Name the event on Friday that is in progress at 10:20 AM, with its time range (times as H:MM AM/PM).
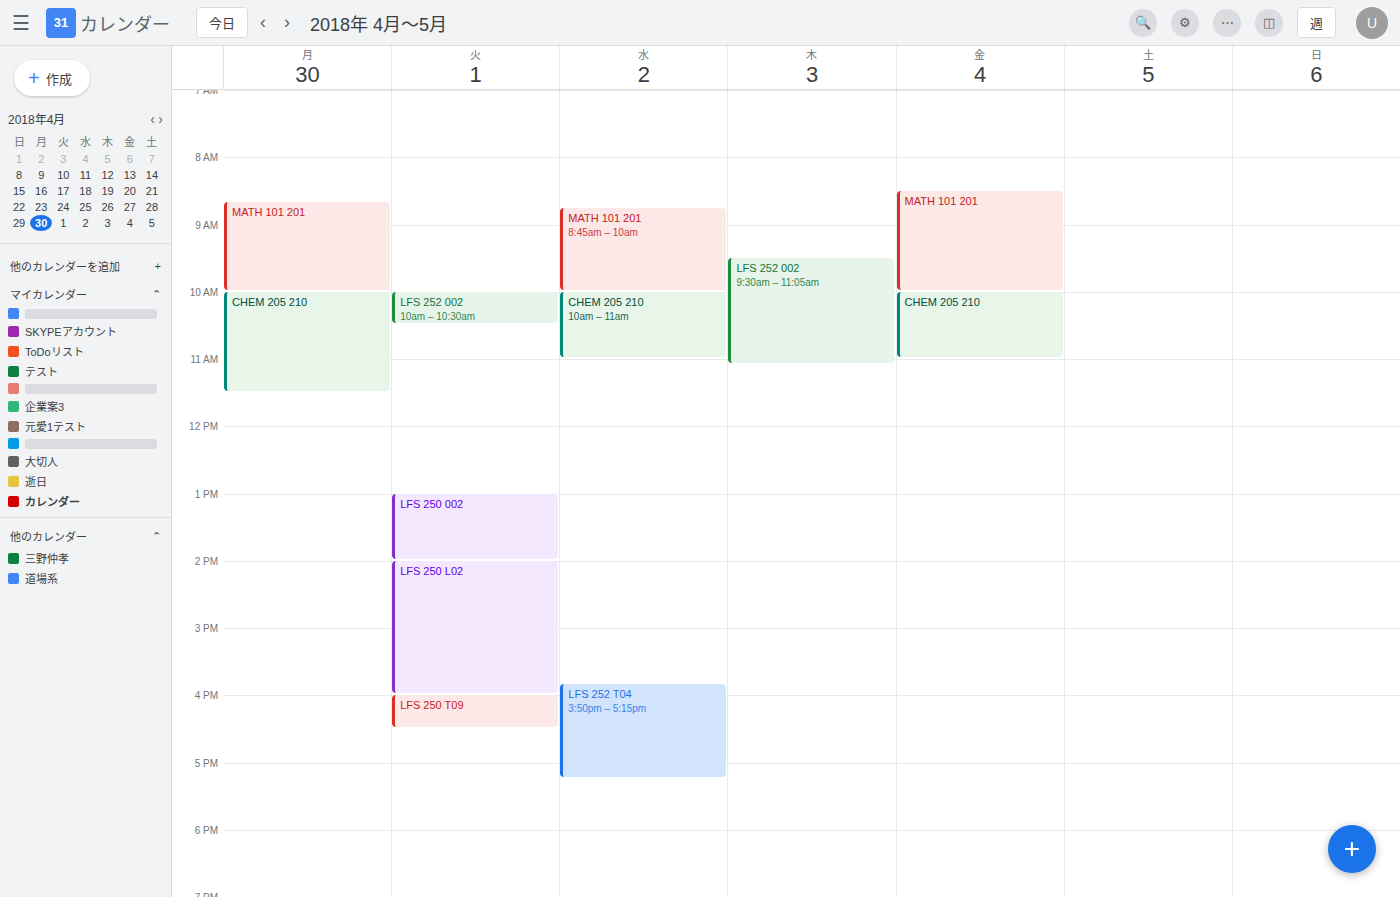
"CHEM 205 210", 10:00 AM to 11:00 AM